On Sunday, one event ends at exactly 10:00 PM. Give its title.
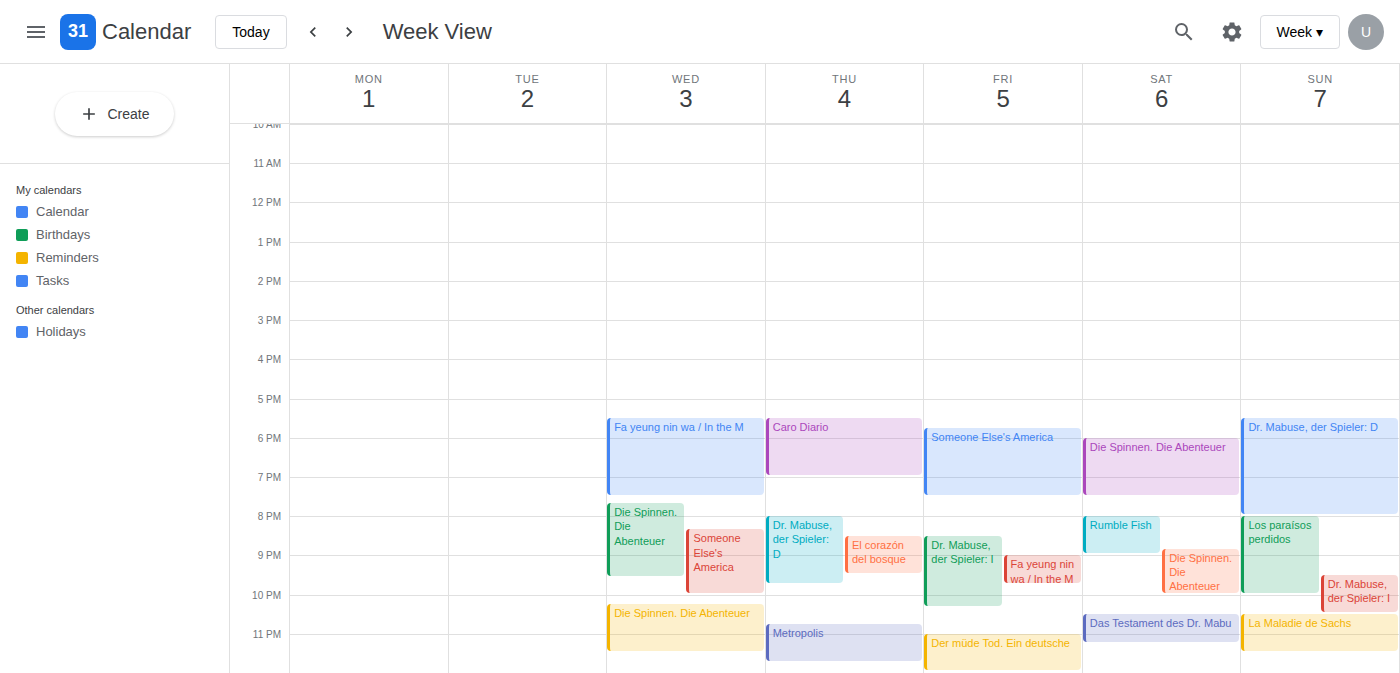
"Los paraísos perdidos"